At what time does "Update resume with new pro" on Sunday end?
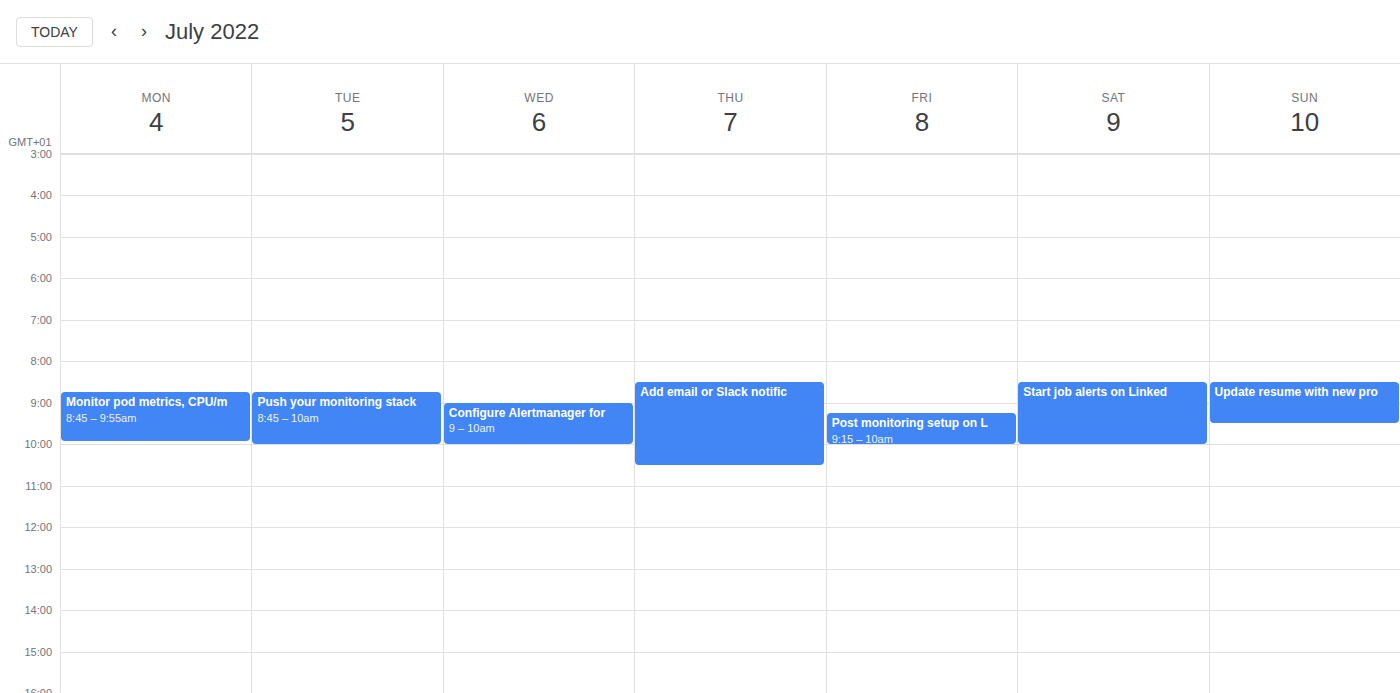
9:30 AM